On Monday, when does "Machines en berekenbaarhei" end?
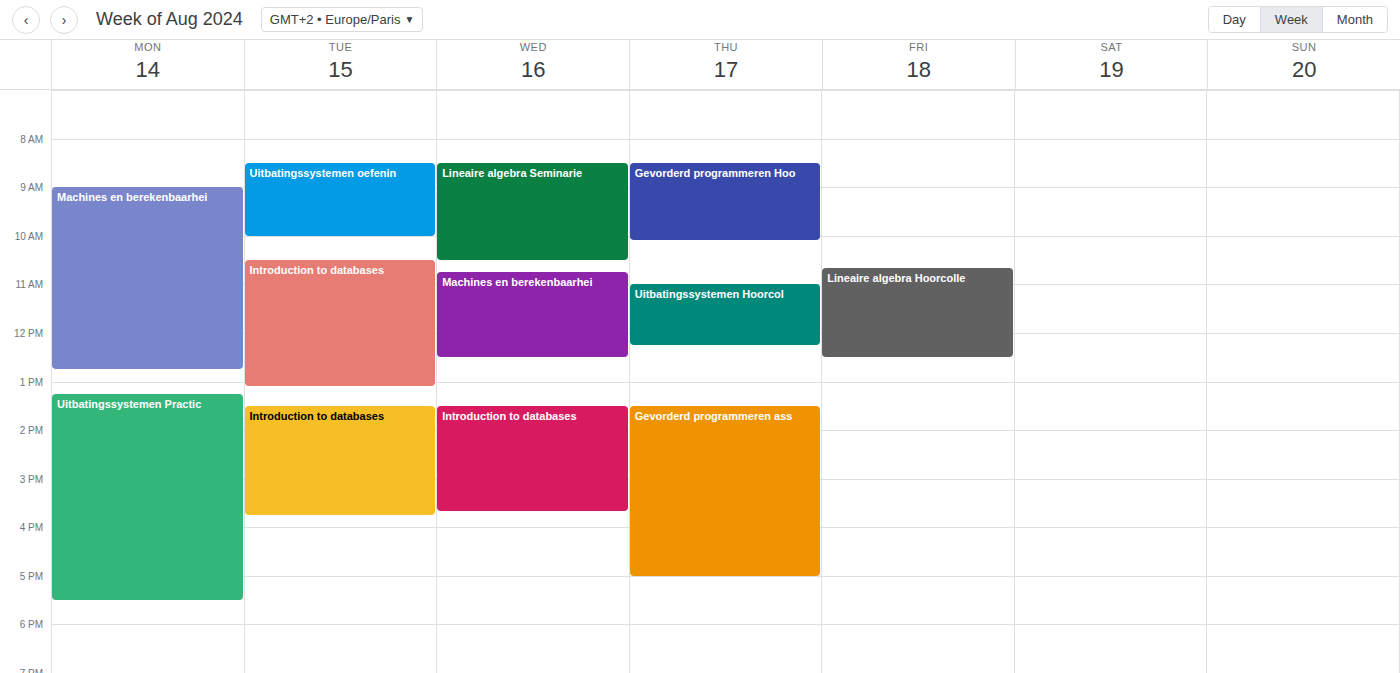
12:45 PM